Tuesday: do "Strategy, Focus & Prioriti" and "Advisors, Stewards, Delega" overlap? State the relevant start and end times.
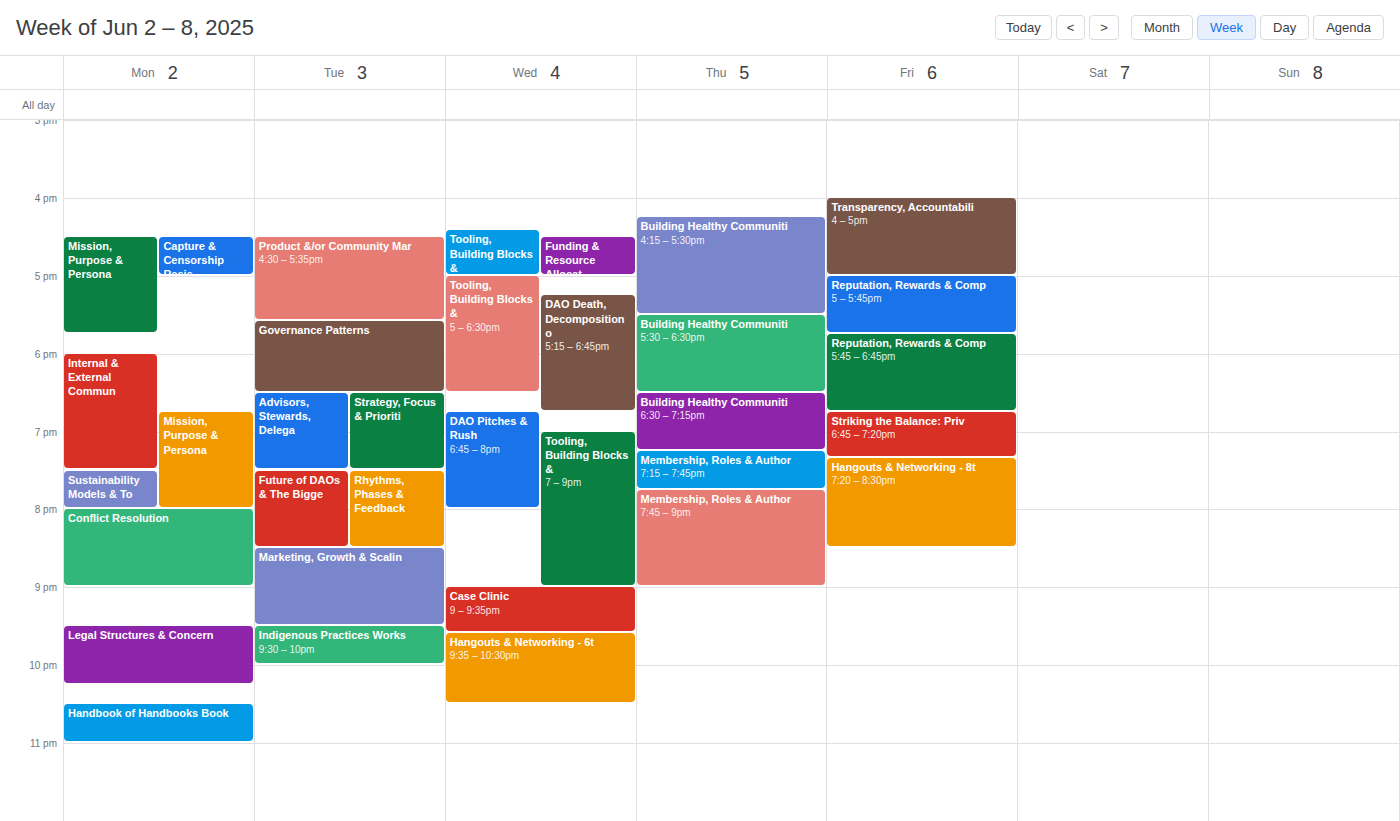
"Advisors, Stewards, Delega" runs 18:30 to 19:30, inside "Strategy, Focus & Prioriti" -- they overlap.